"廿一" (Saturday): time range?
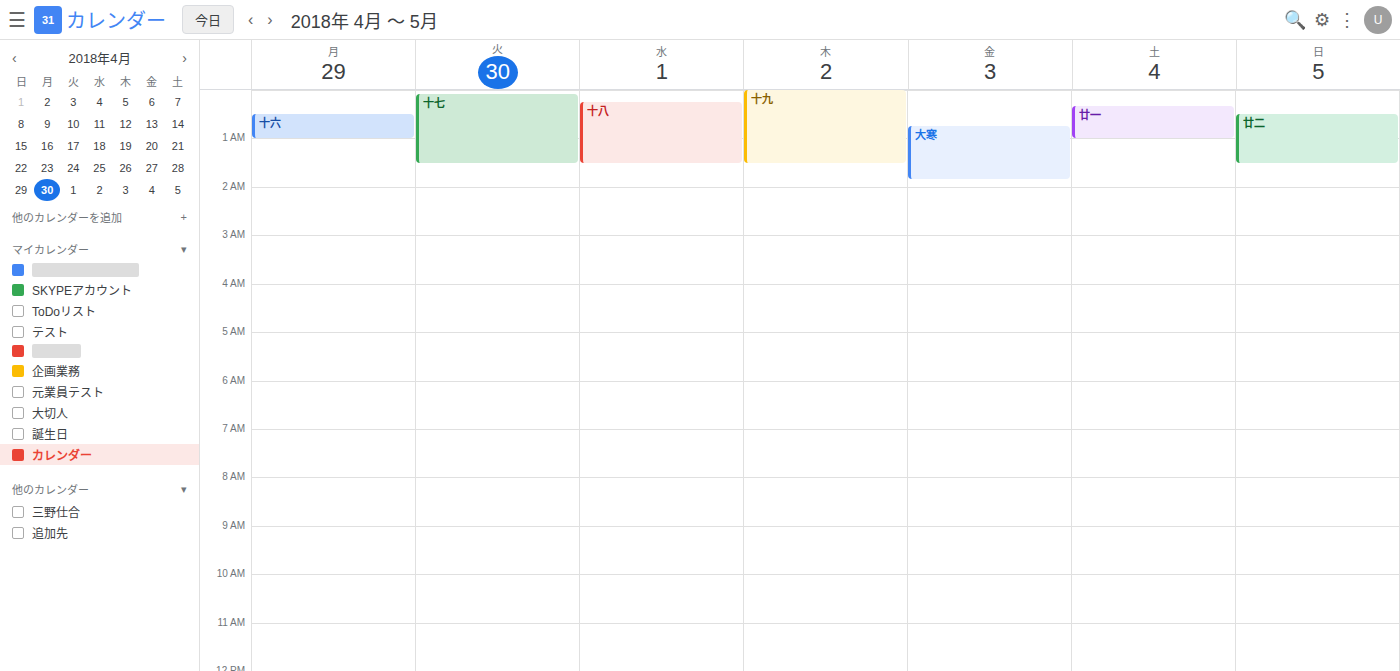
12:20 AM to 1:00 AM